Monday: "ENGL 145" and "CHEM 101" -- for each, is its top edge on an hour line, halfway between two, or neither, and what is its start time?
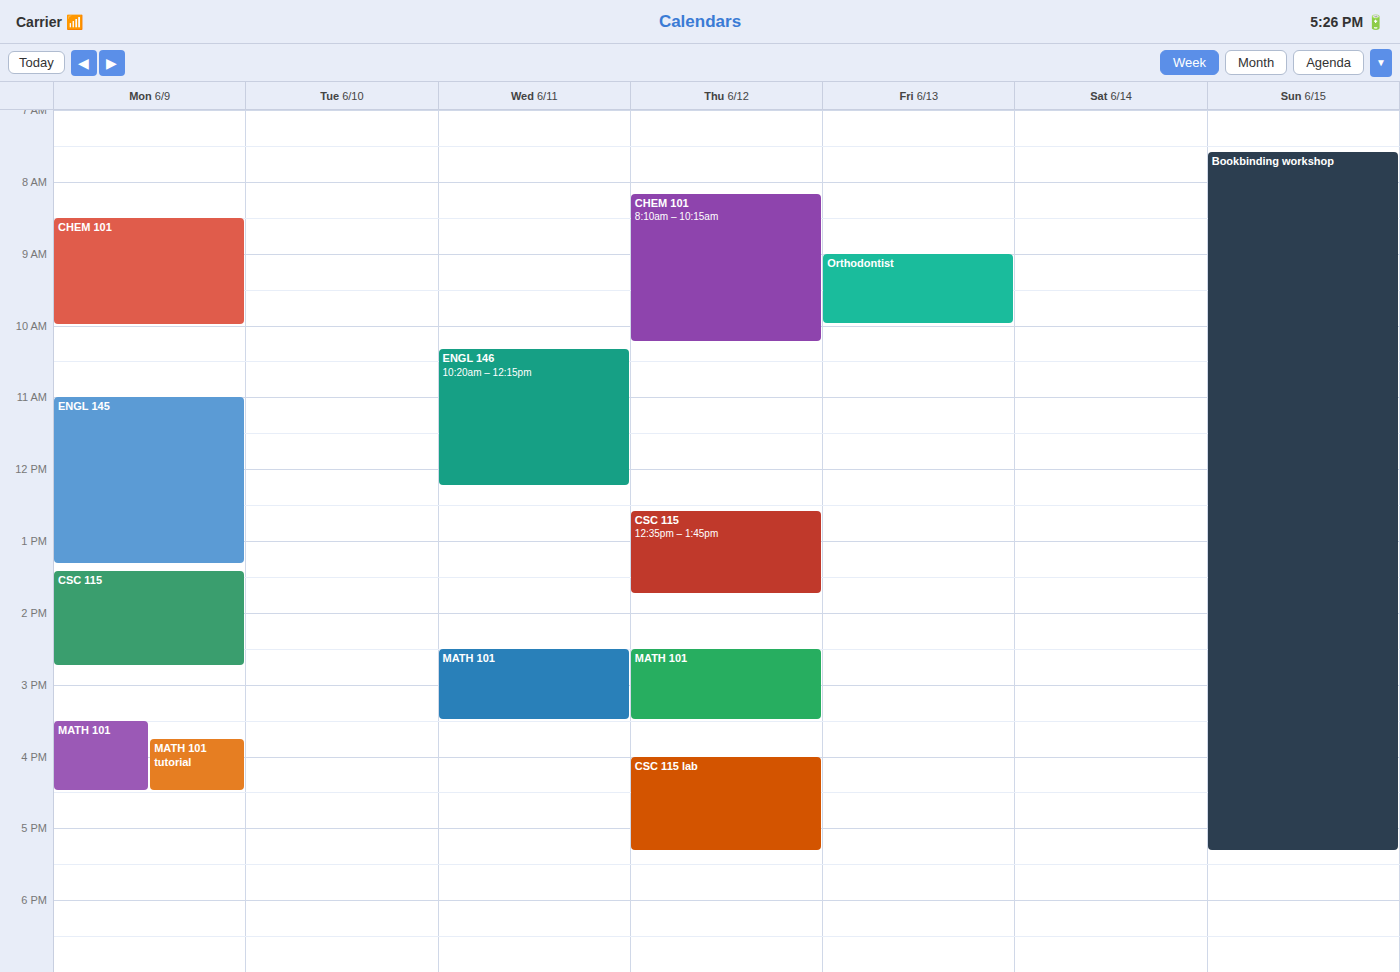
"ENGL 145": 11:00 AM, exactly on the 11 AM line. "CHEM 101": 8:30 AM, halfway between the 8 AM and 9 AM lines.